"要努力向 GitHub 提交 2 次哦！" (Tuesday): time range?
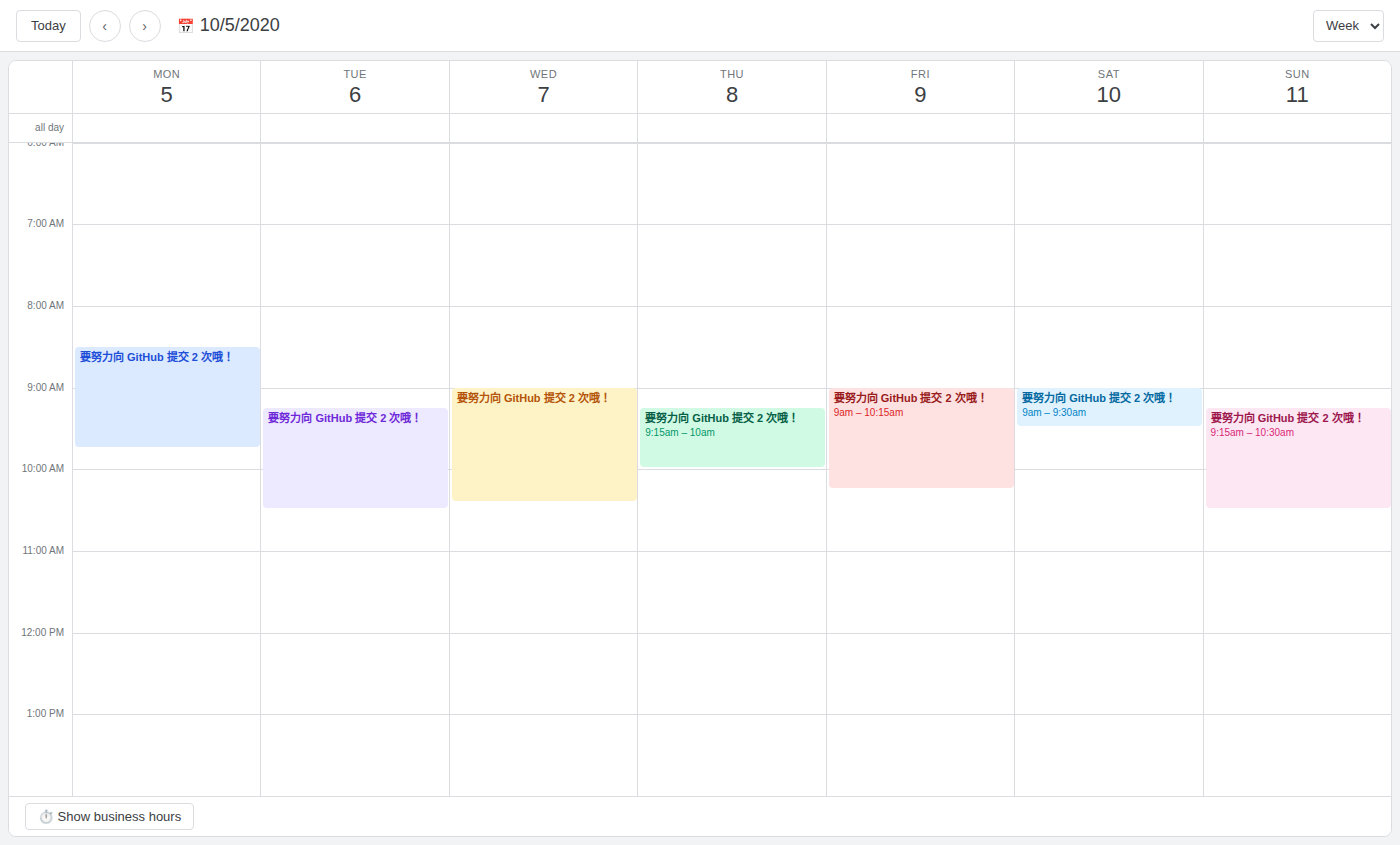
9:15 AM to 10:30 AM